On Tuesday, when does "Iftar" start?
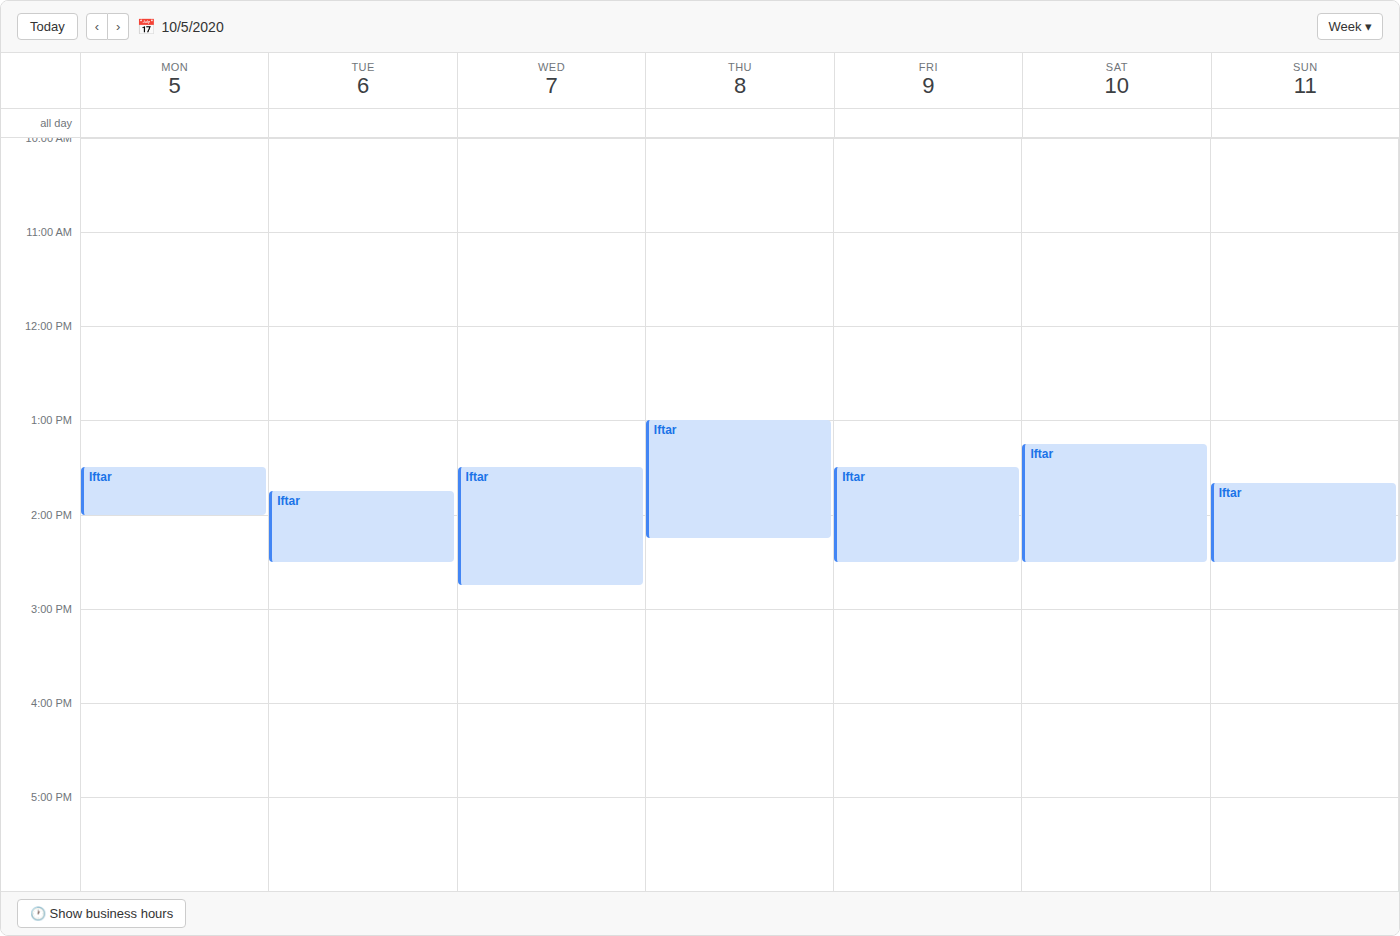
1:45 PM